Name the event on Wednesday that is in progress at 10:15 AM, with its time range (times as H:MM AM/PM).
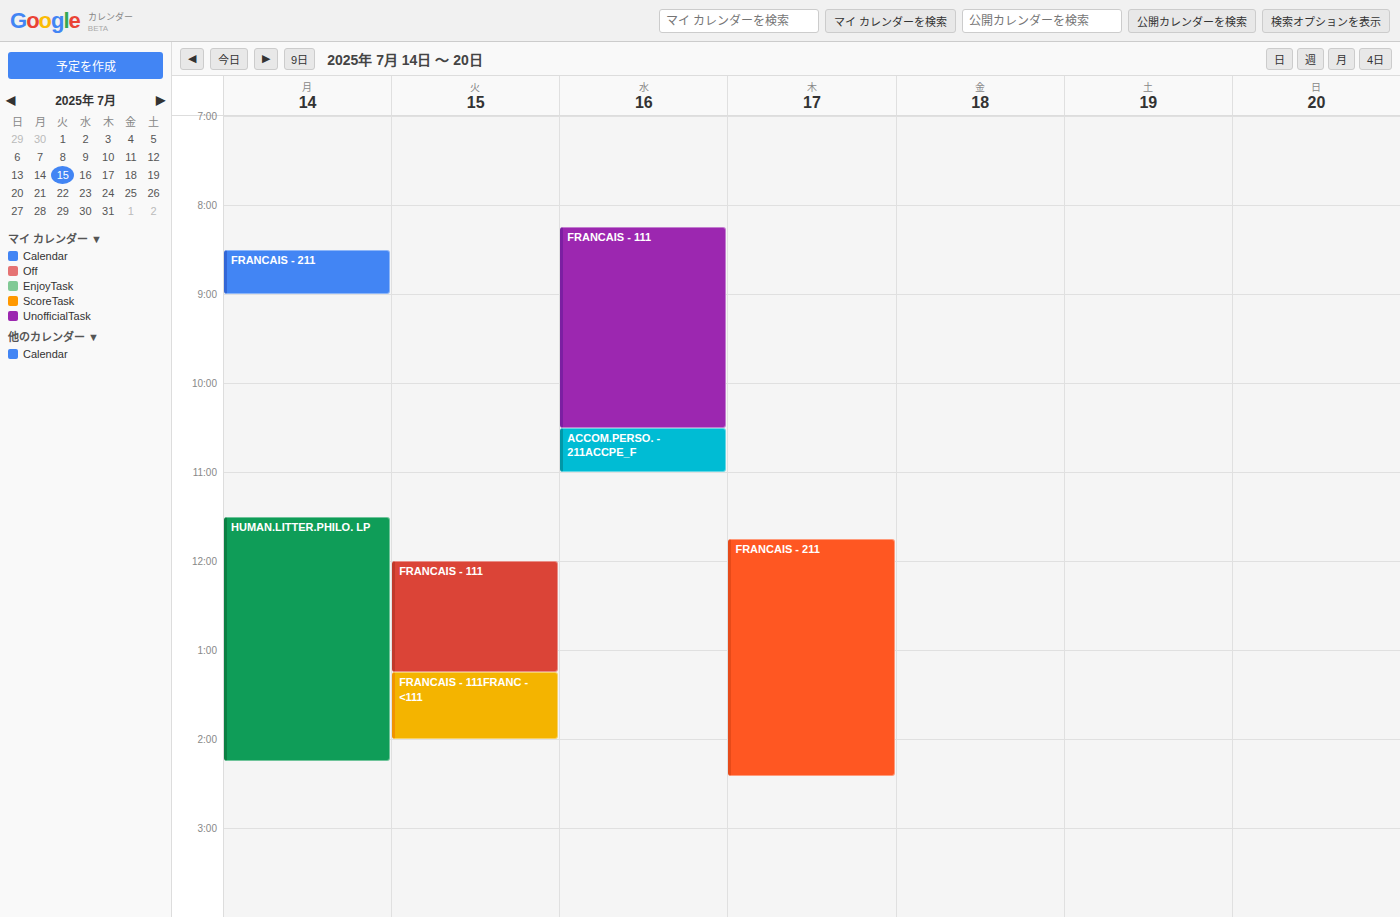
"FRANCAIS - 111", 8:15 AM to 10:30 AM